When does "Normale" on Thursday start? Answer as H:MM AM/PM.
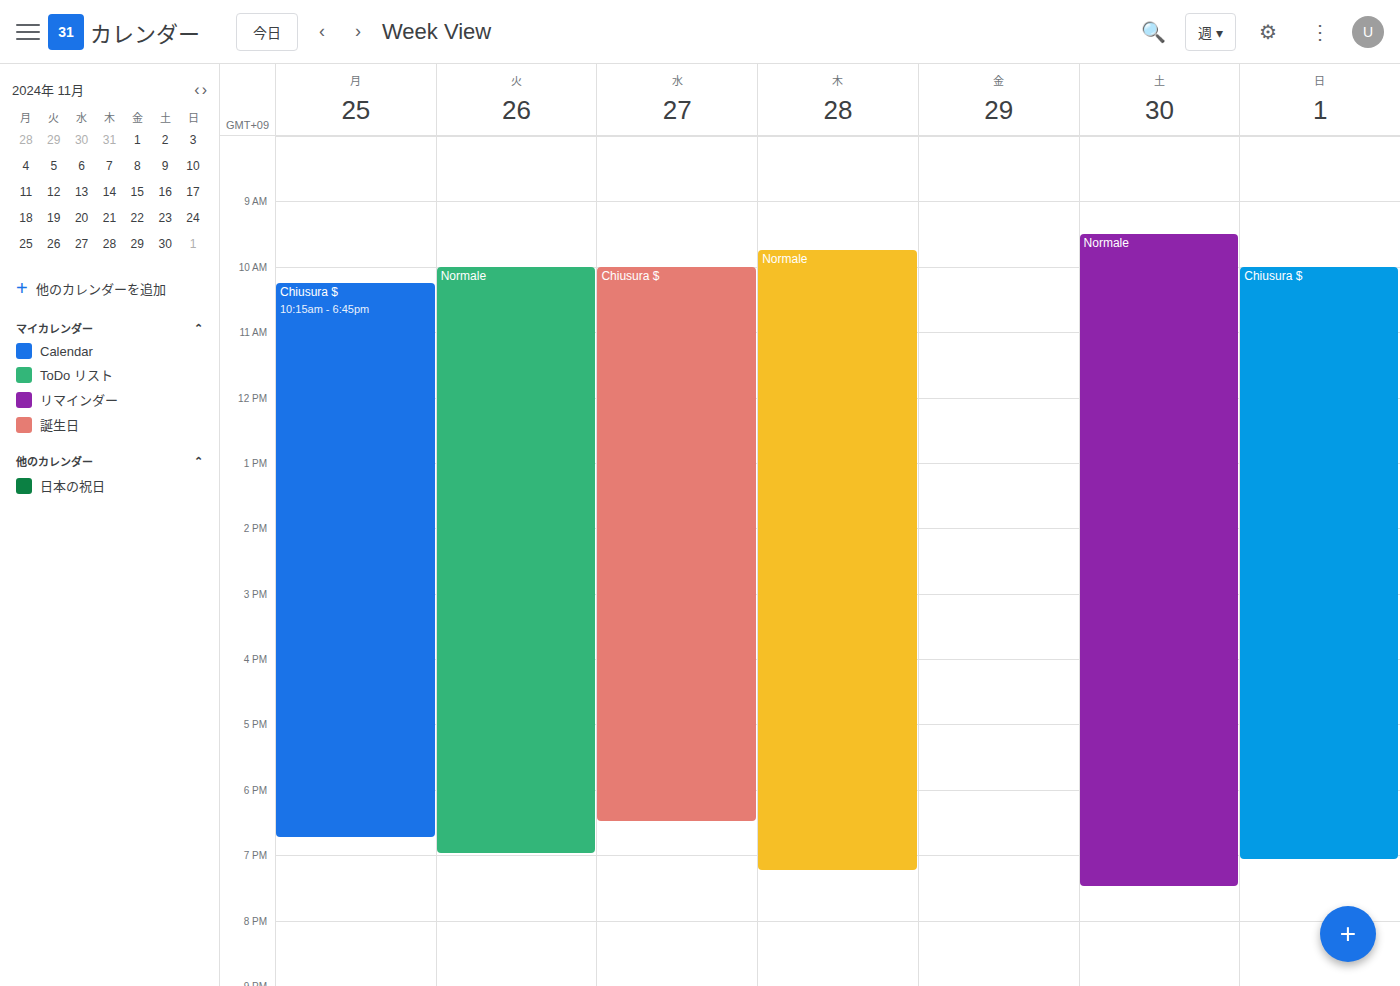
9:45 AM